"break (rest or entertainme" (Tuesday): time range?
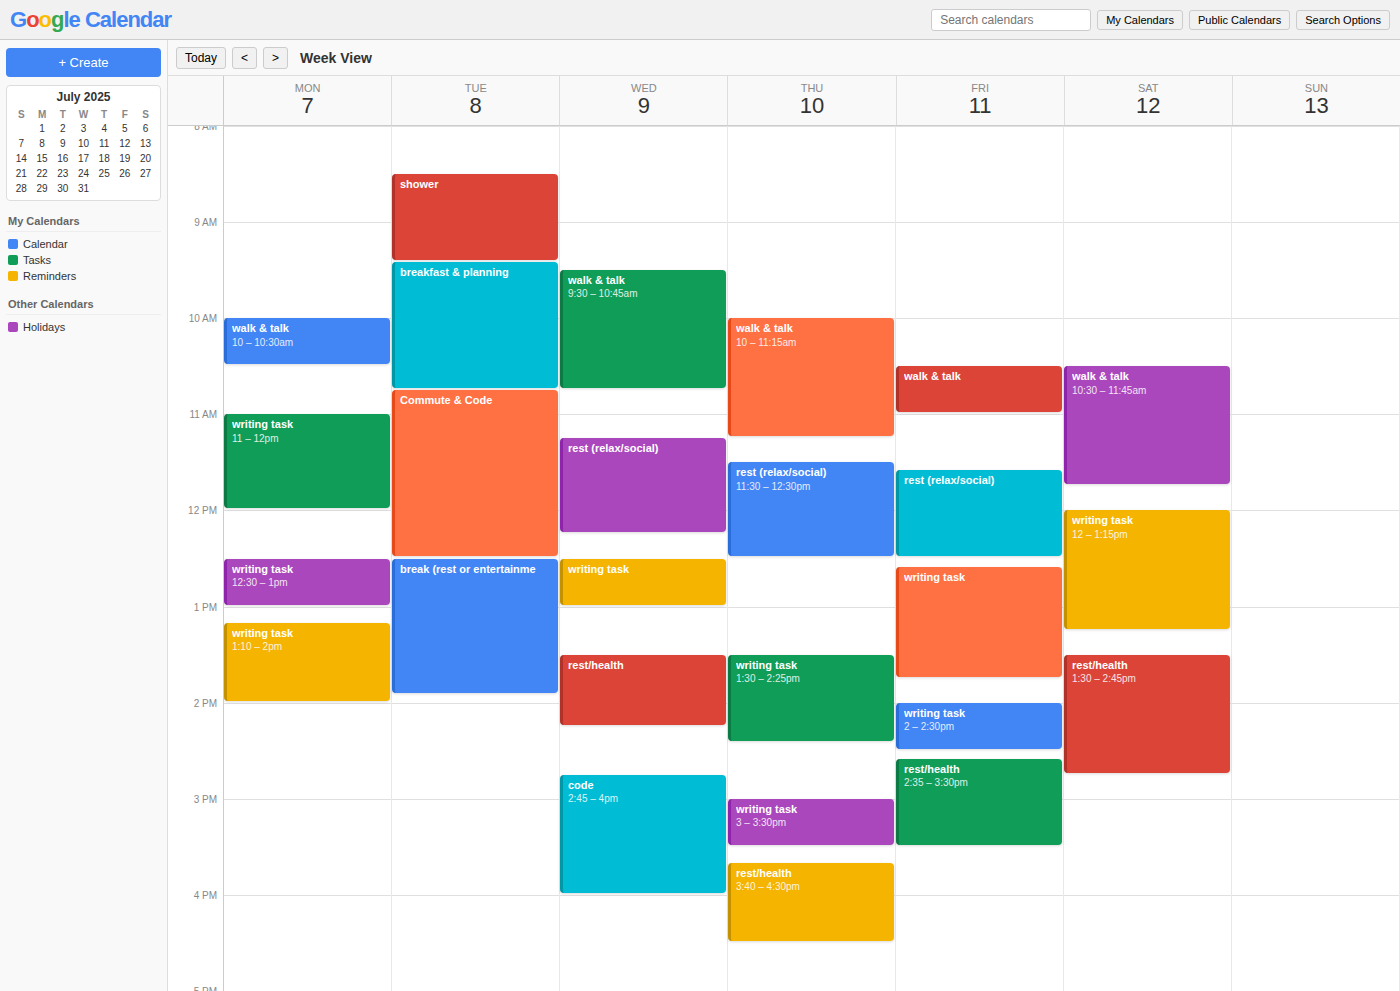
12:30 PM to 1:55 PM